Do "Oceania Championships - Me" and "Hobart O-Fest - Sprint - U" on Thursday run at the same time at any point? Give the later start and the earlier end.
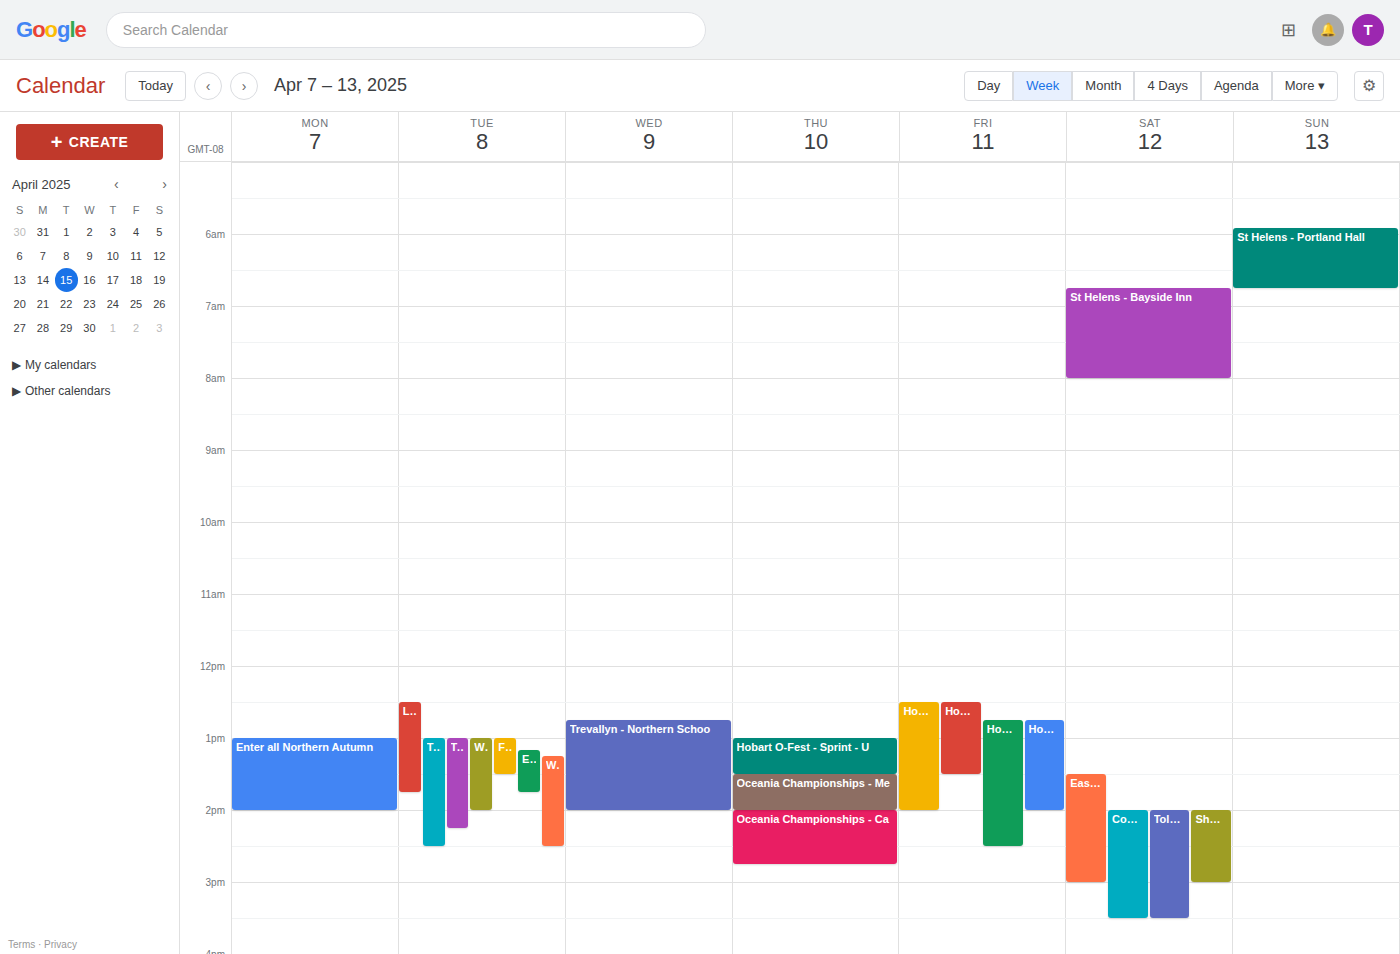
"Hobart O-Fest - Sprint - U" ends at 13:30, exactly when "Oceania Championships - Me" starts -- they touch but do not overlap.